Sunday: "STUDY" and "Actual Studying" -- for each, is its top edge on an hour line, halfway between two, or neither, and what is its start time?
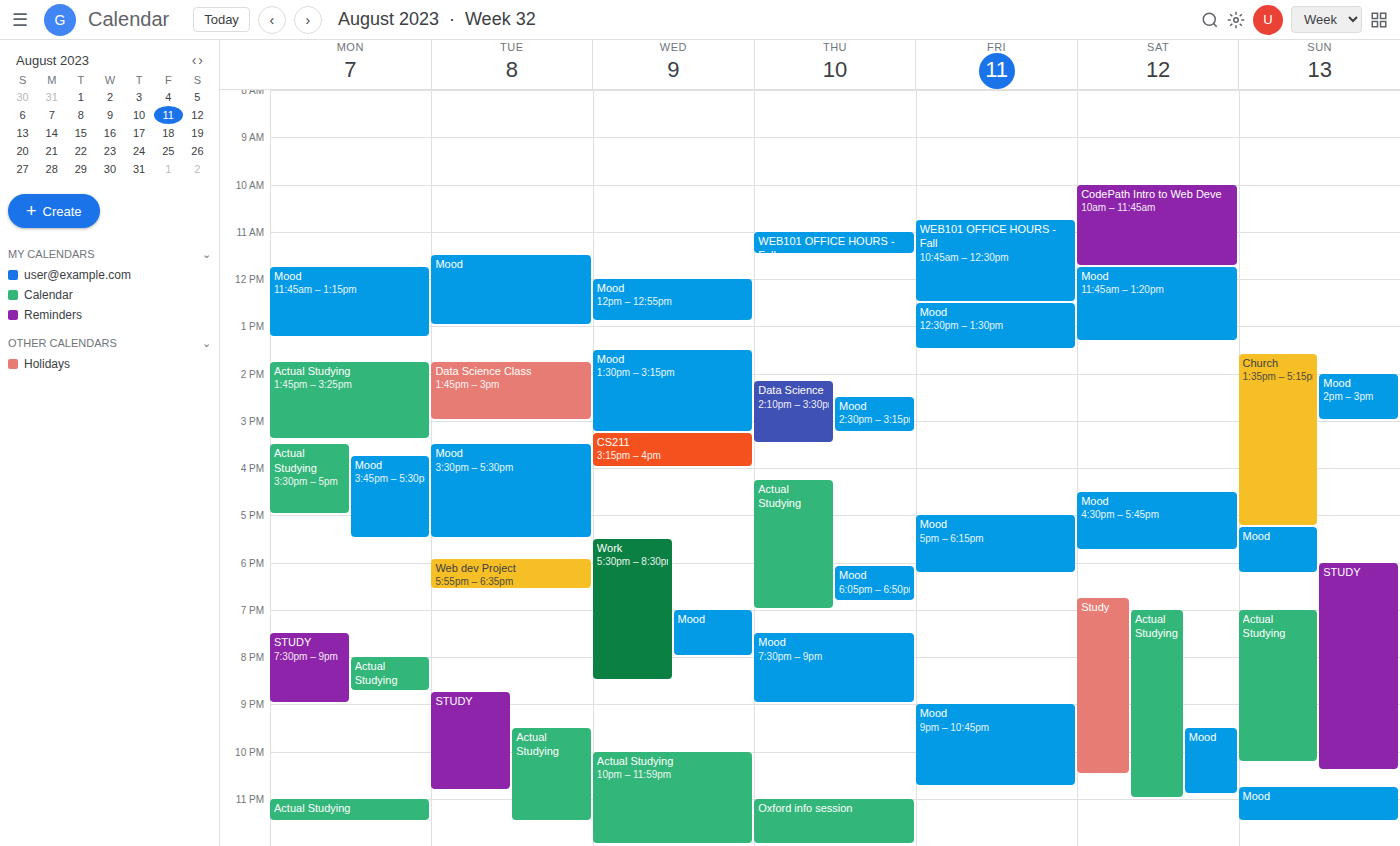
"STUDY": 6:00 PM, exactly on the 6 PM line. "Actual Studying": 7:00 PM, exactly on the 7 PM line.